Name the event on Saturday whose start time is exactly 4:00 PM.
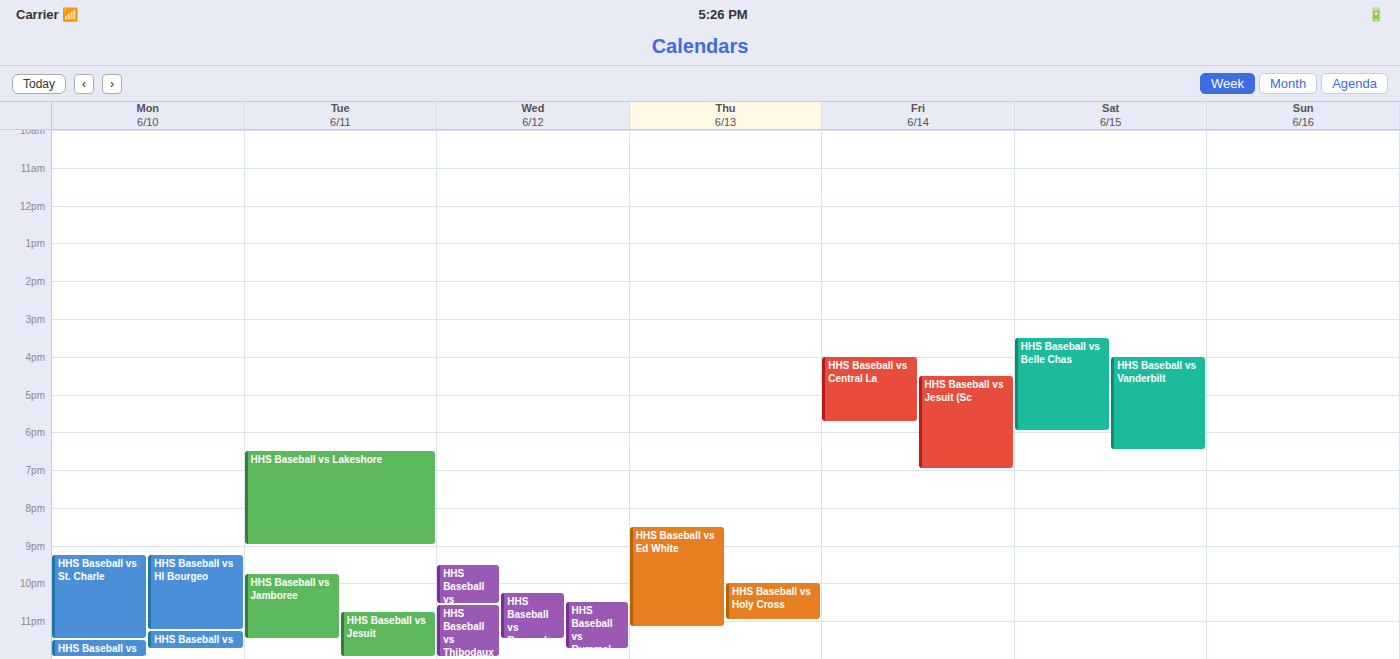
"HHS Baseball vs Vanderbilt"